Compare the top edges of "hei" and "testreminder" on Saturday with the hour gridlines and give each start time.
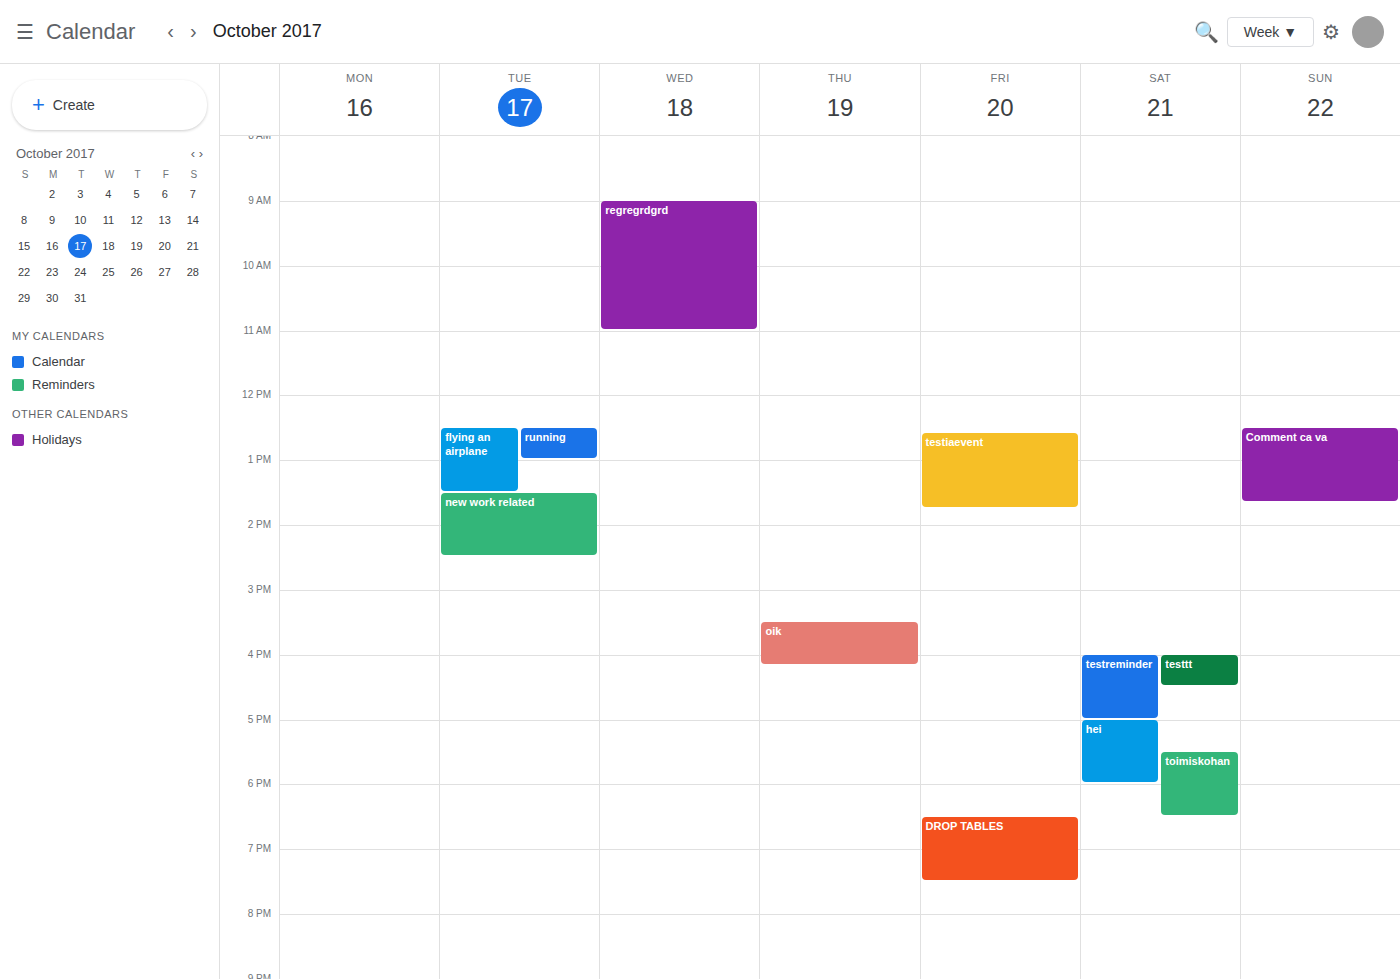
"hei": 5:00 PM, exactly on the 5 PM line. "testreminder": 4:00 PM, exactly on the 4 PM line.